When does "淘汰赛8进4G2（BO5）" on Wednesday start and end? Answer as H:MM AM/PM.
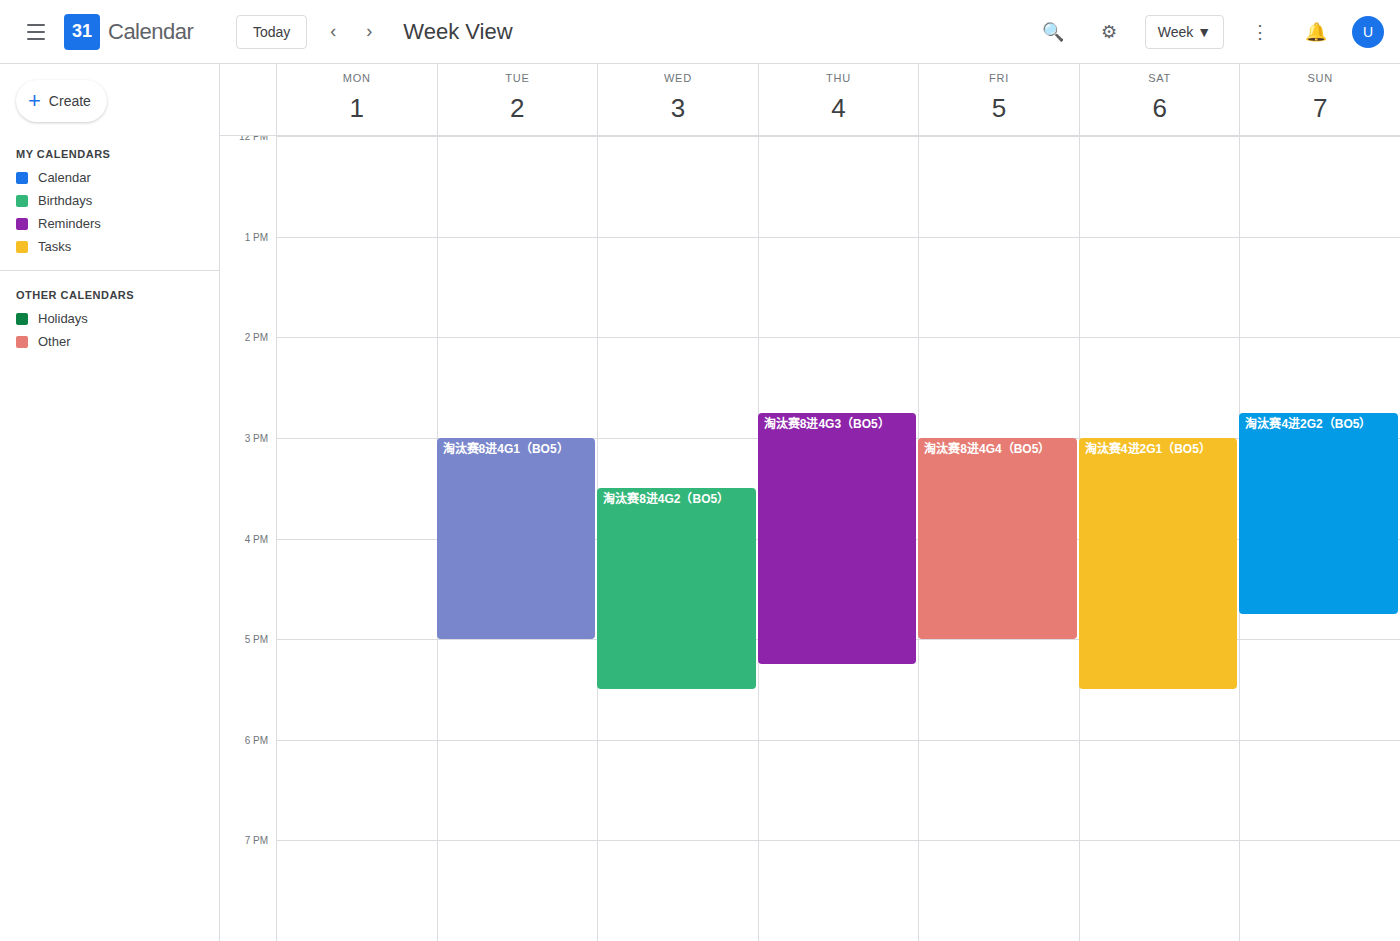
3:30 PM to 5:30 PM